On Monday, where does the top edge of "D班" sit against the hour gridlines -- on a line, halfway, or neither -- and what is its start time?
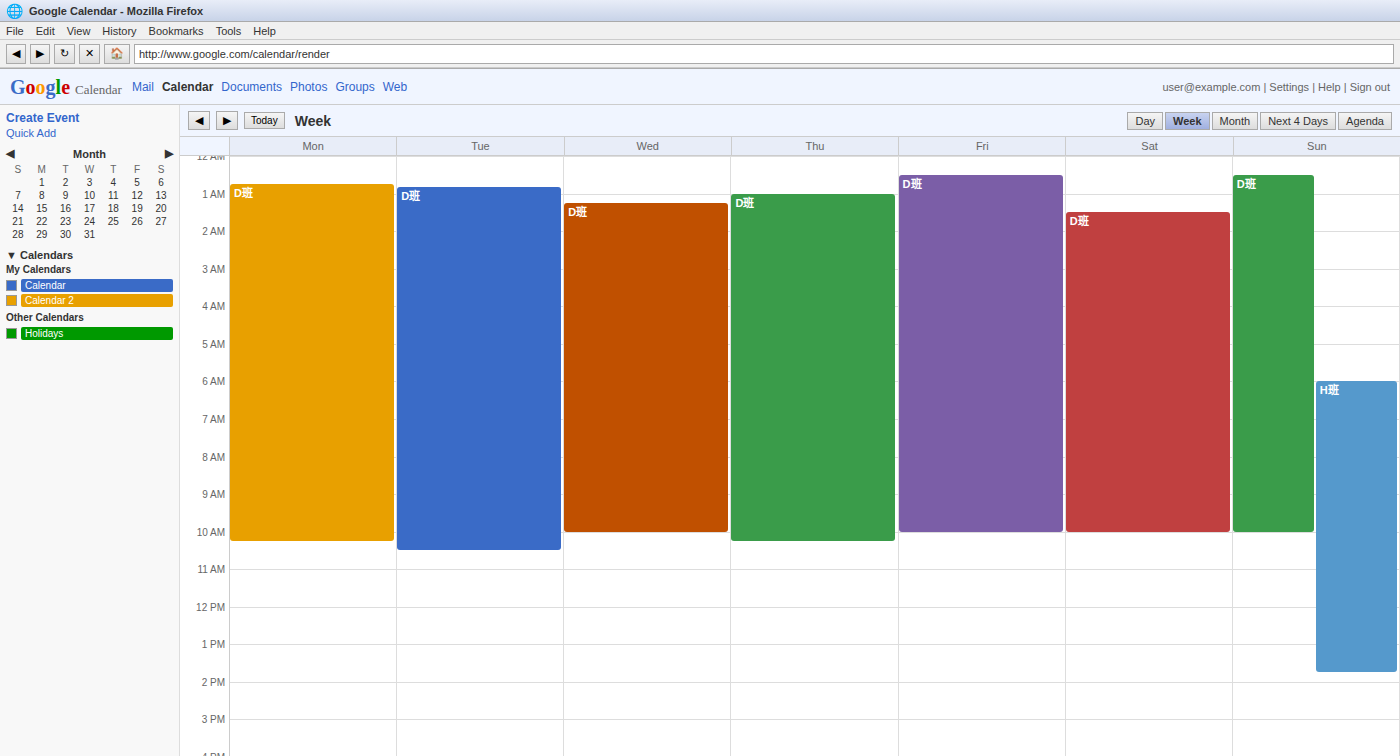
12:45 AM -- neither: three quarters of the way from the 12 AM line to the 1 AM line.